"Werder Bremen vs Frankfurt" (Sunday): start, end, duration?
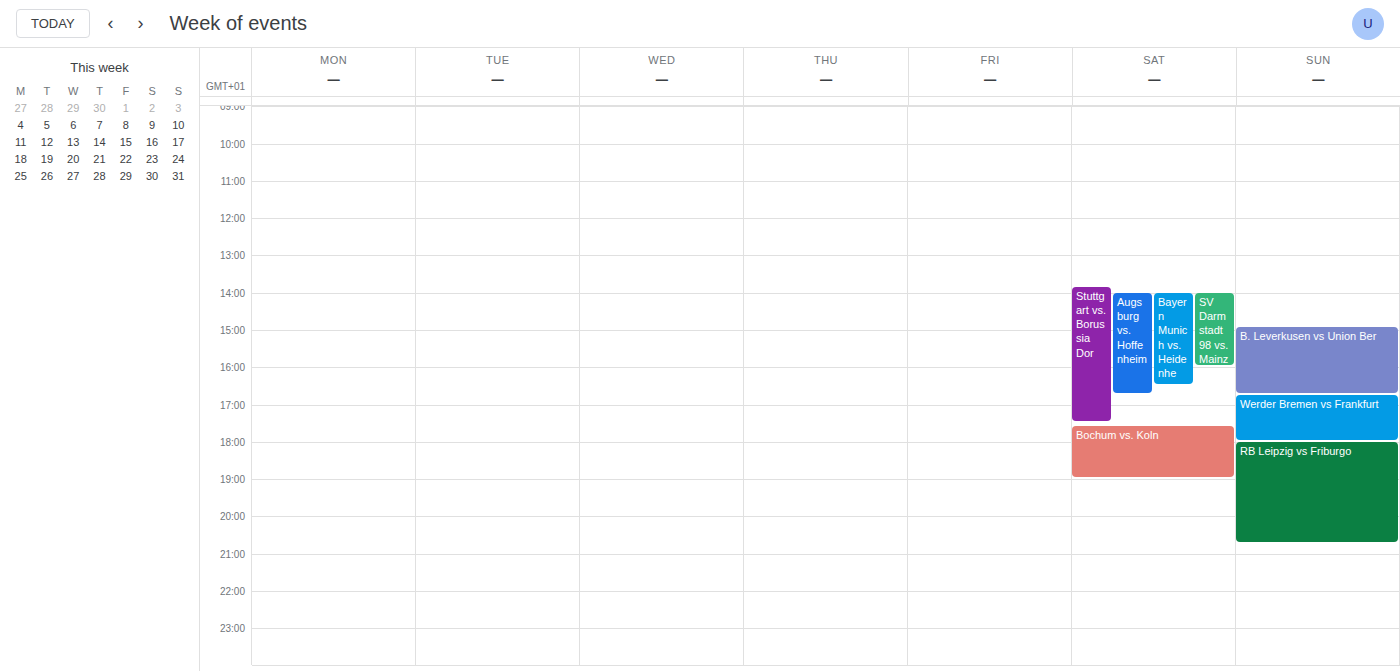
16:45 to 18:00, 1 hour 15 minutes